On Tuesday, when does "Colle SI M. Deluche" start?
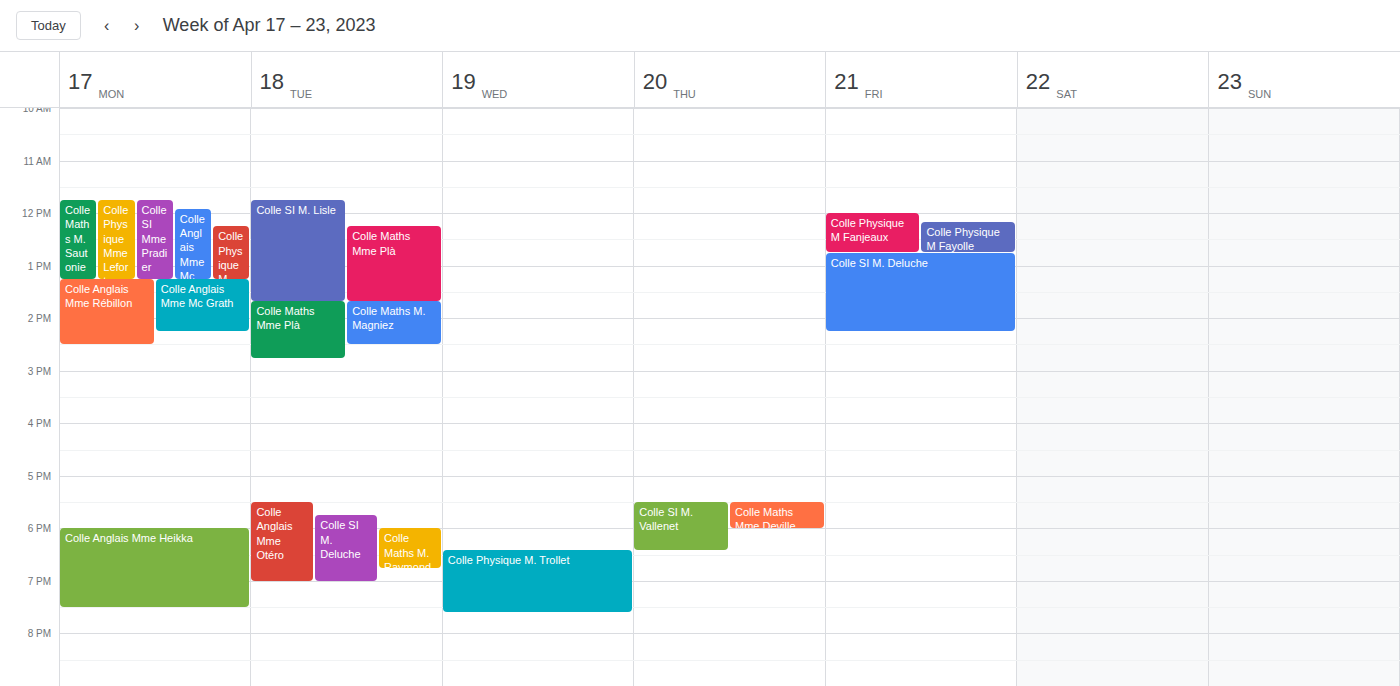
5:45 PM